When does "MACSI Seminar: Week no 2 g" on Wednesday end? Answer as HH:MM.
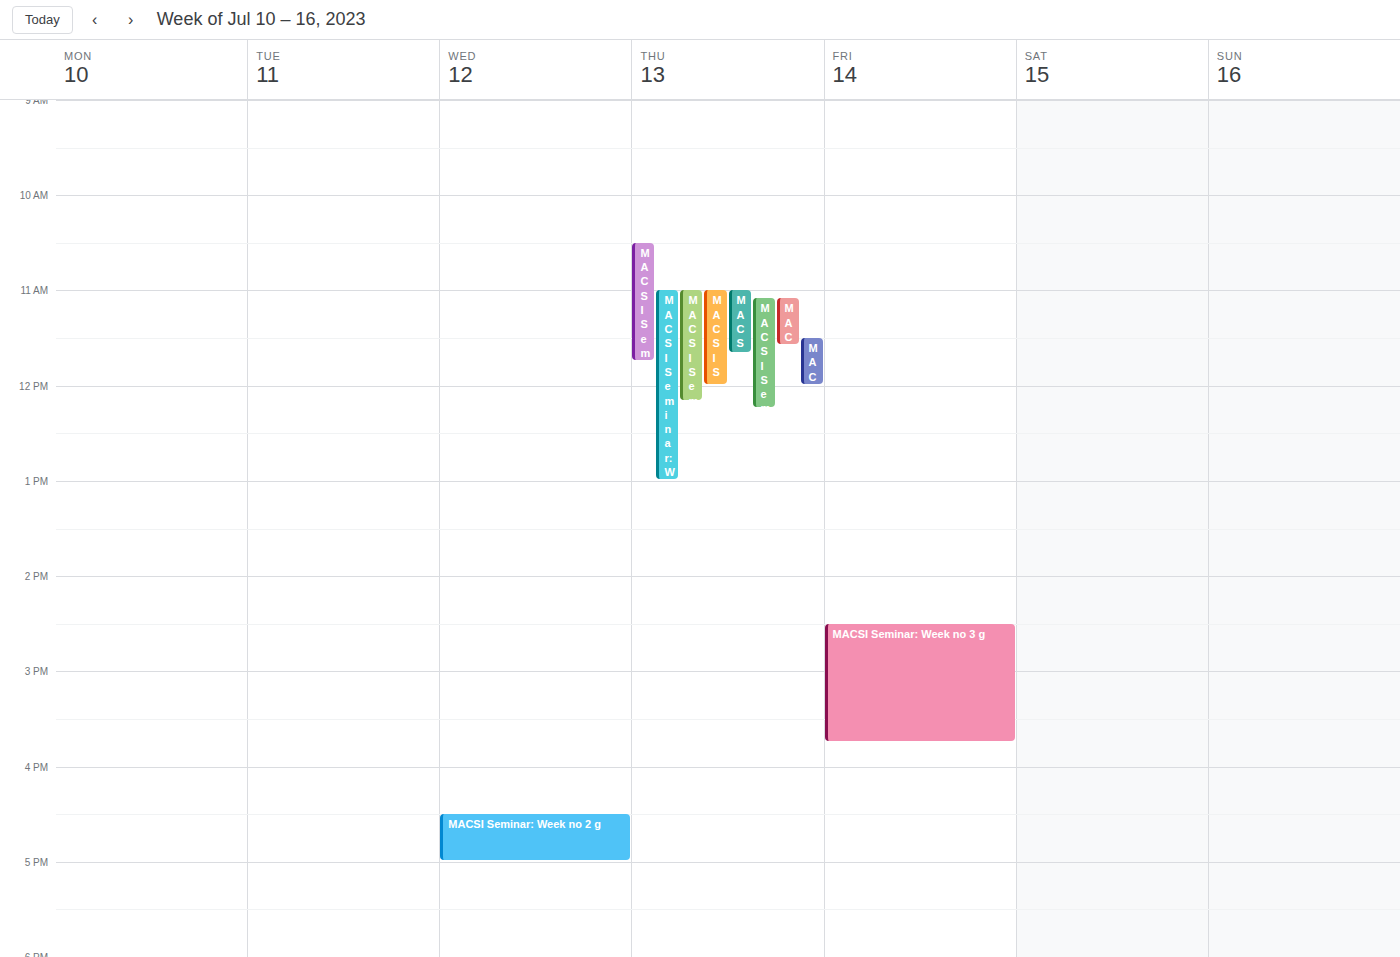
17:00